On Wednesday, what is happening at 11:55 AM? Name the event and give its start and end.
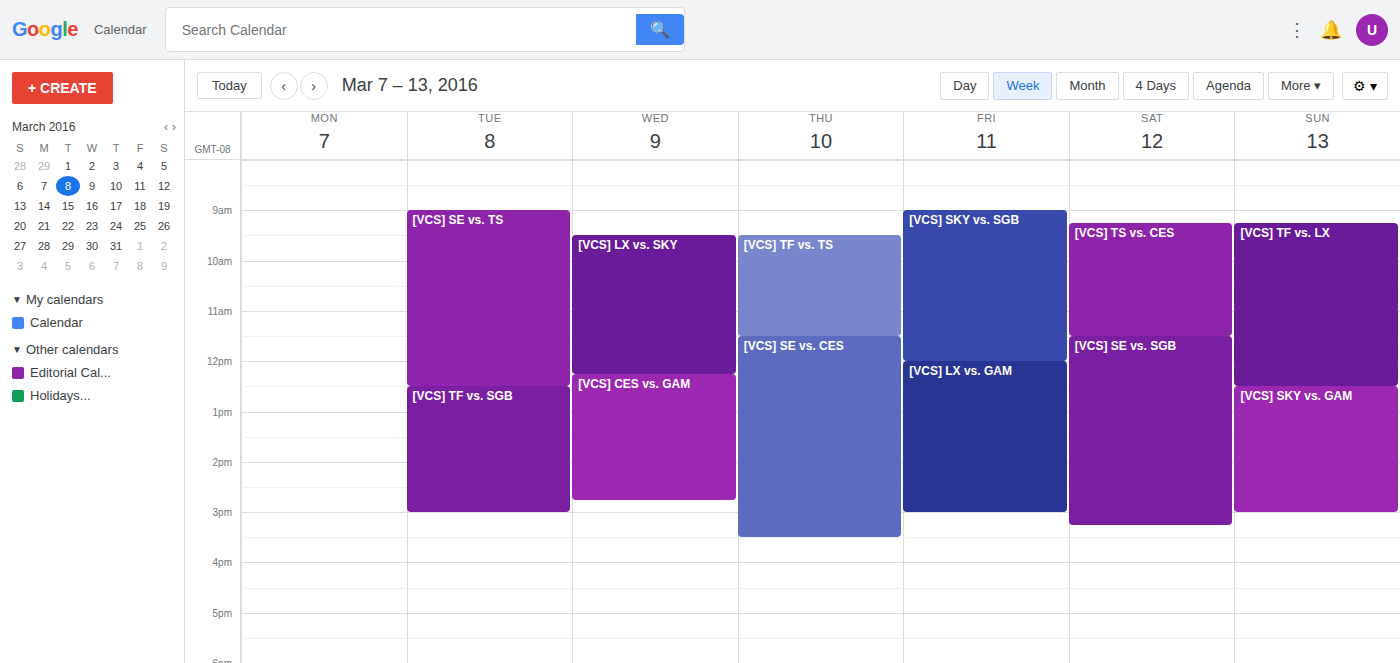
"[VCS] LX vs. SKY", 9:30 AM to 12:15 PM